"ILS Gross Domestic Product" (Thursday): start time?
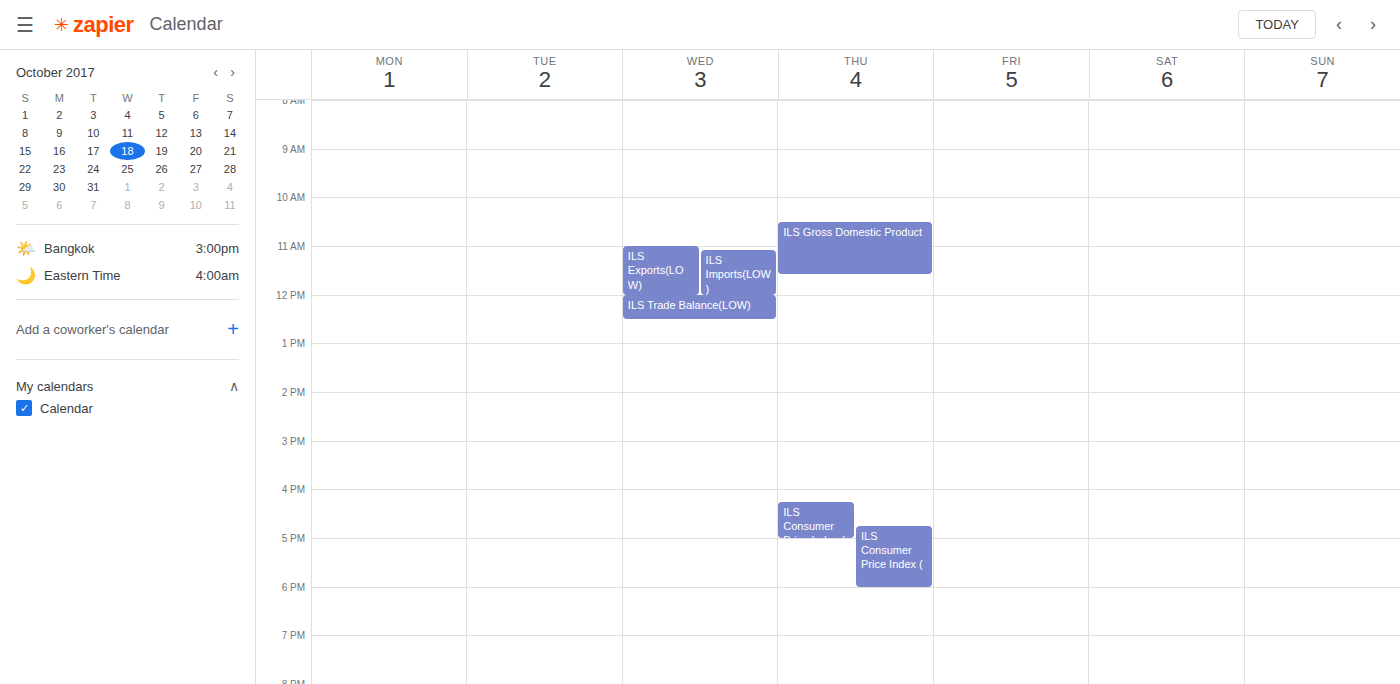
10:30 AM